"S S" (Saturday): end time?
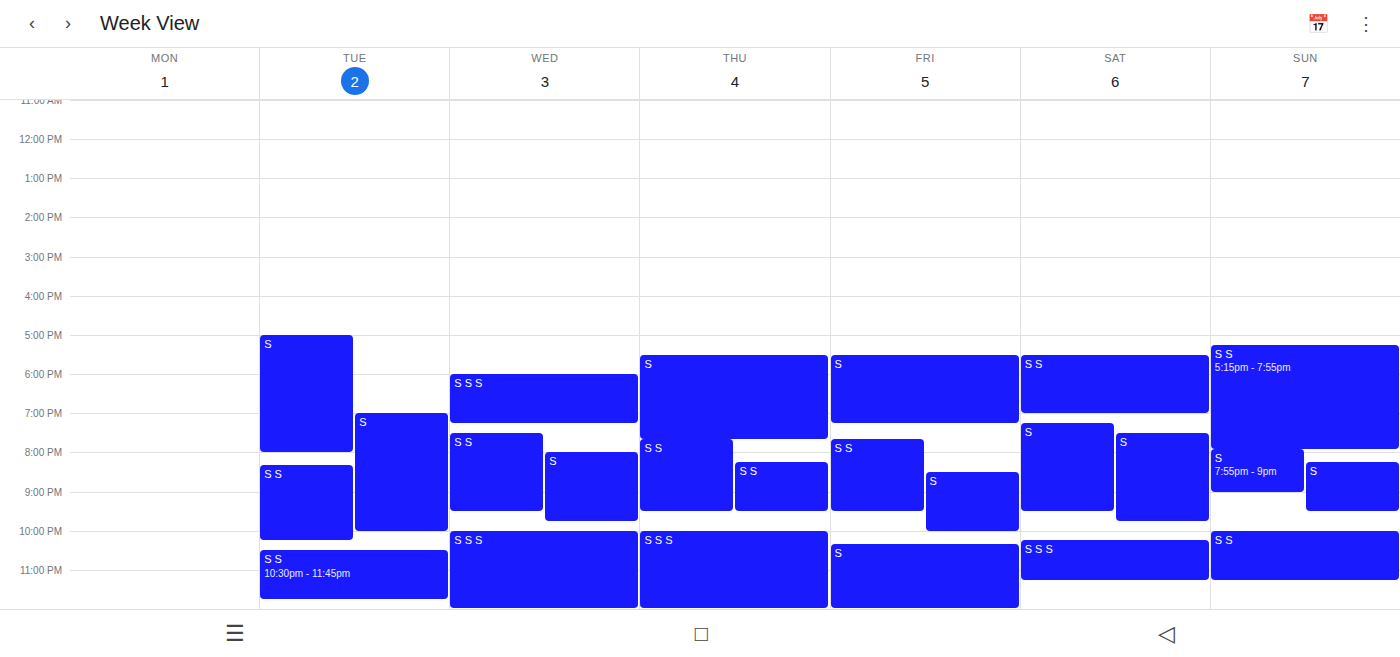
7:00 PM